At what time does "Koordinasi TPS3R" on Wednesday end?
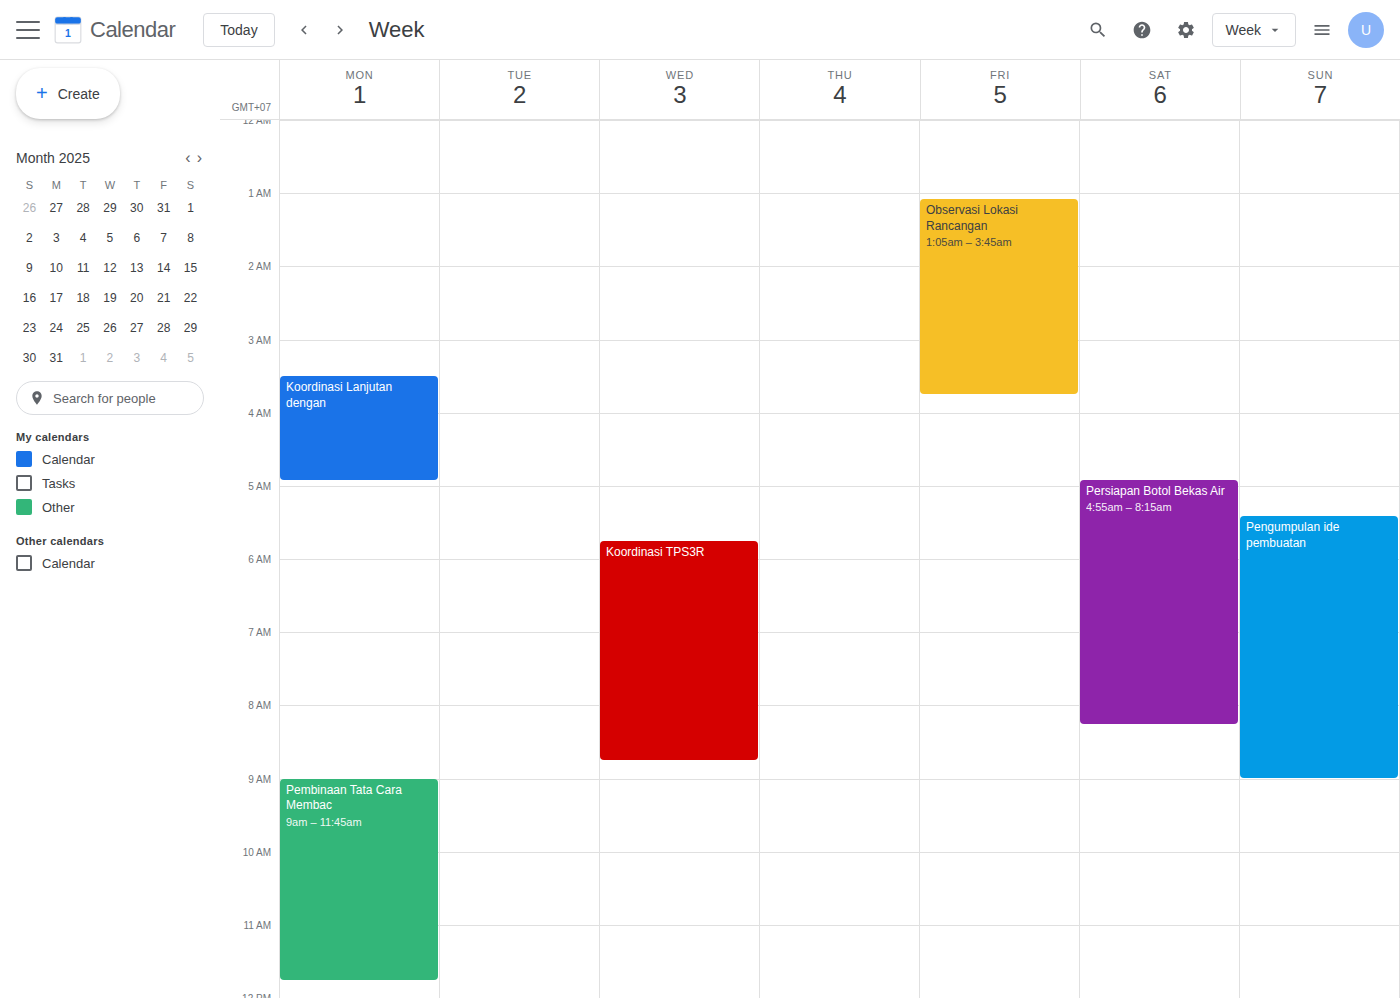
8:45 AM